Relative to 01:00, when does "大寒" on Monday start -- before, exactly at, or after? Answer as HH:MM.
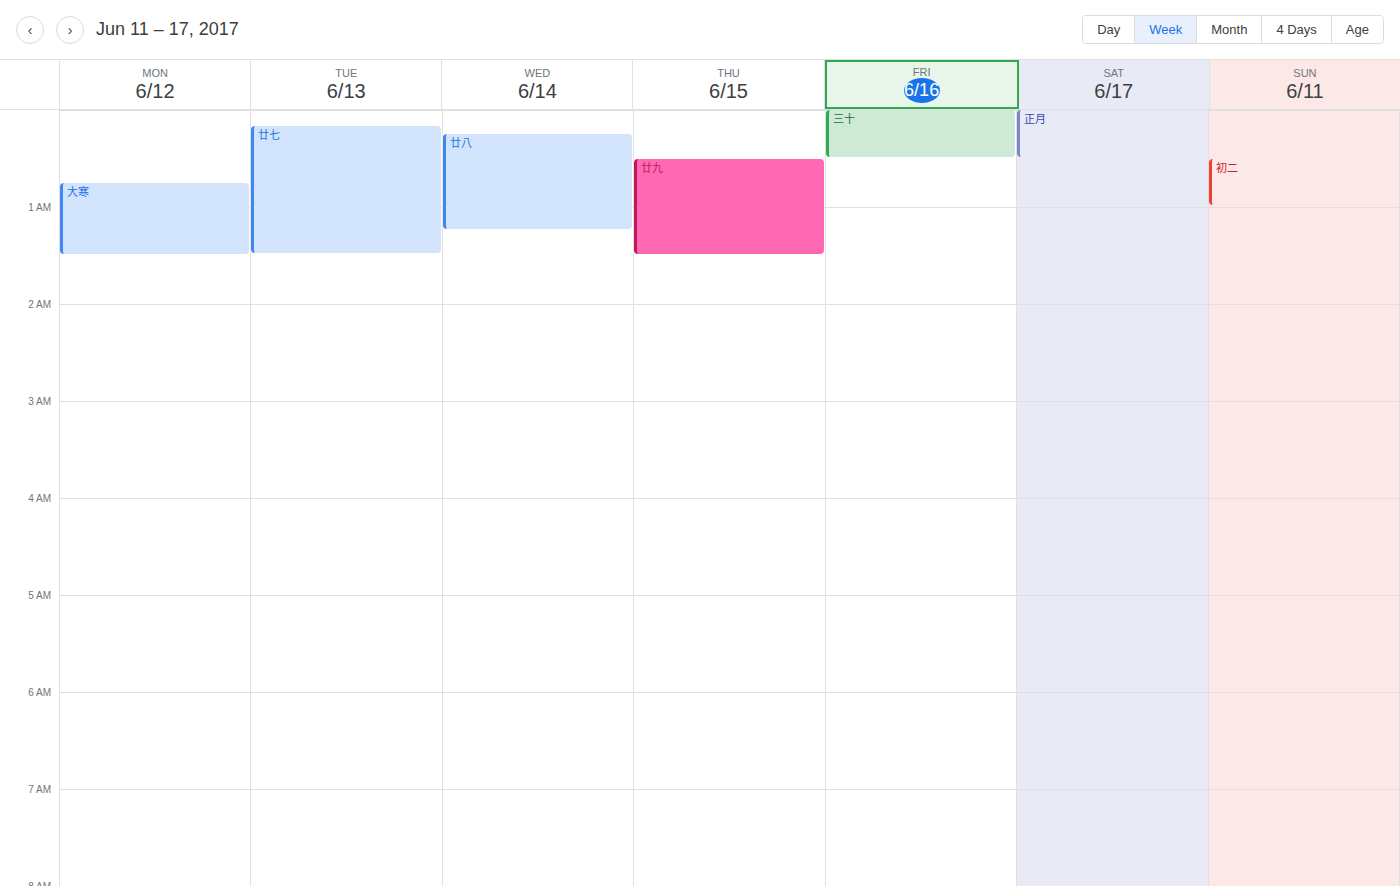
00:45 -- before 01:00, 15 minutes above the 01:00 line.